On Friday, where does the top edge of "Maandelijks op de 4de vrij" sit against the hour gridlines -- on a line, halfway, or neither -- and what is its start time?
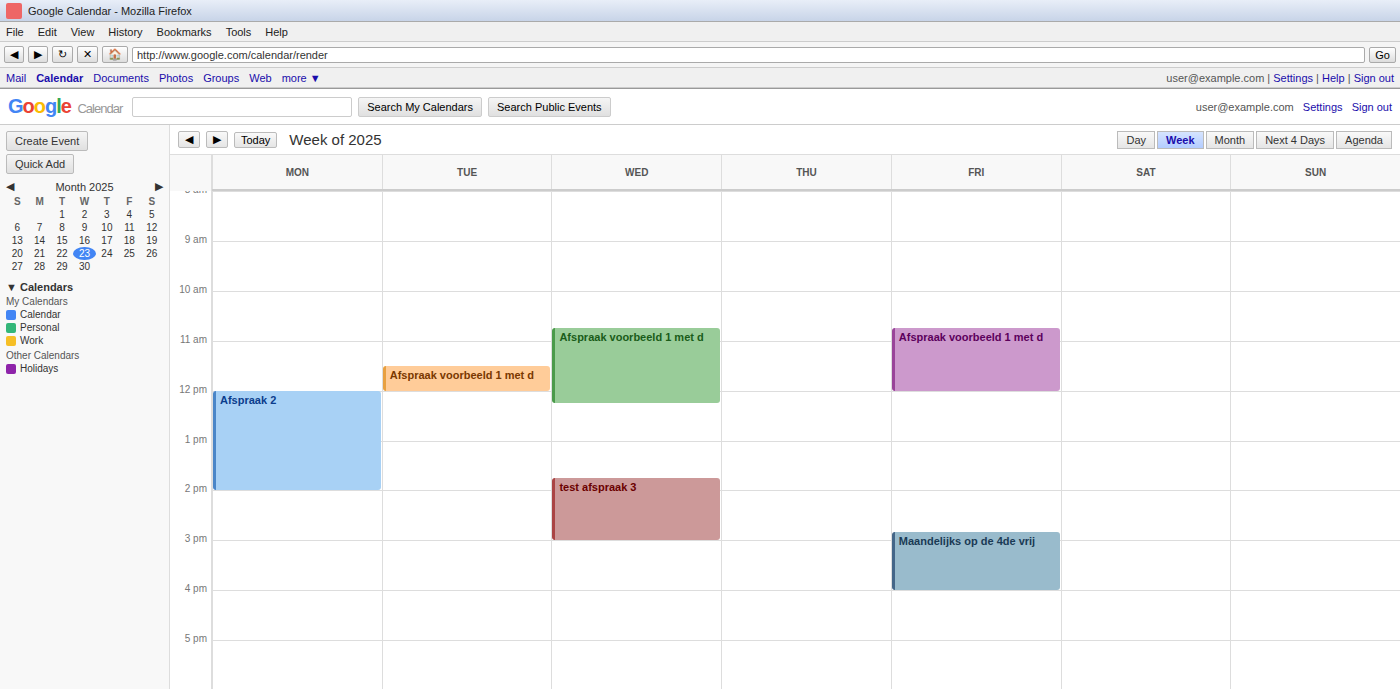
2:50 PM -- neither: 50 minutes below the 2 PM line and 10 minutes above the 3 PM line.